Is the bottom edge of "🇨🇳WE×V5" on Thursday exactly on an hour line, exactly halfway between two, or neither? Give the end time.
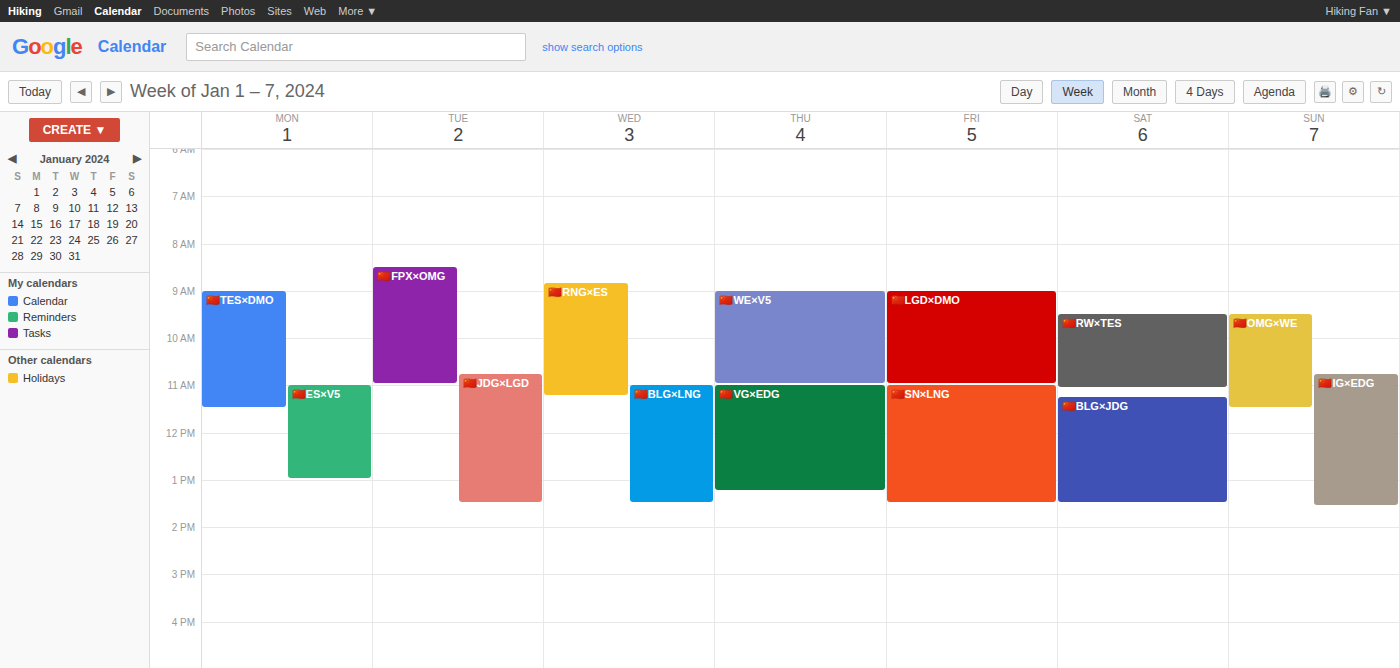
11:00 AM -- exactly on the 11 AM line.